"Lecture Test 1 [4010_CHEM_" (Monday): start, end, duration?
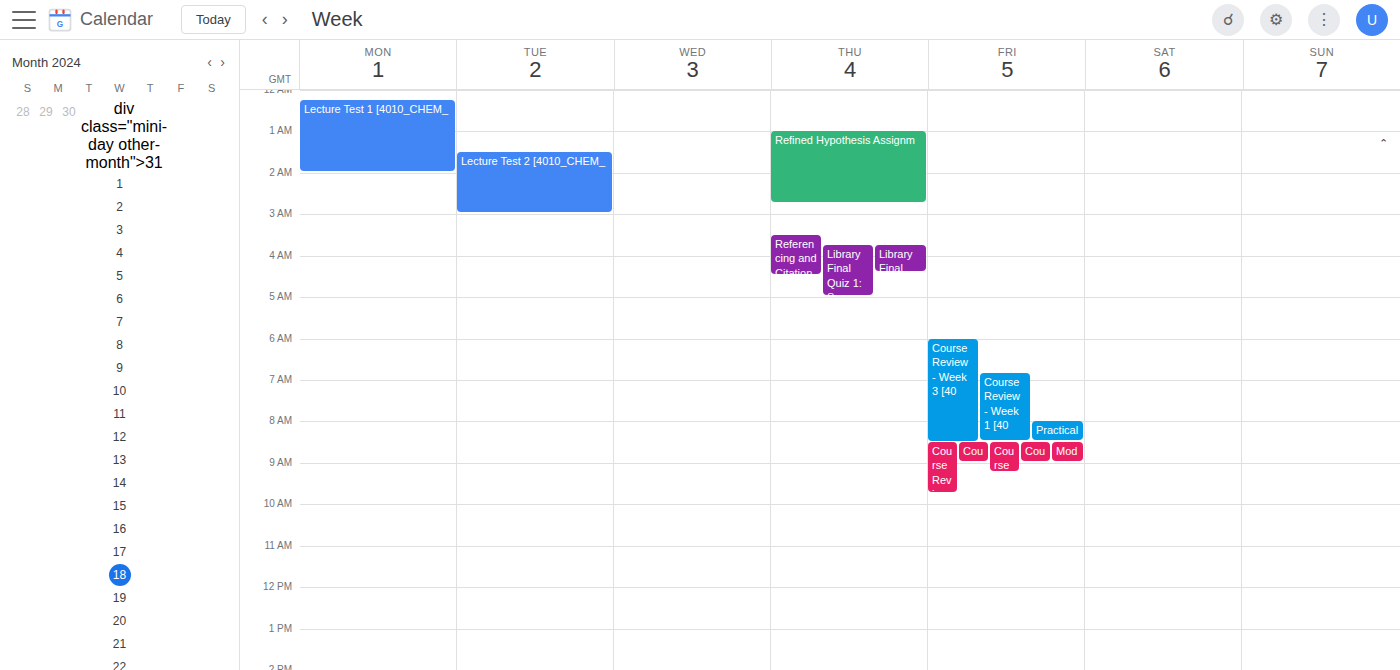
12:15 AM to 2:00 AM, 1 hour 45 minutes